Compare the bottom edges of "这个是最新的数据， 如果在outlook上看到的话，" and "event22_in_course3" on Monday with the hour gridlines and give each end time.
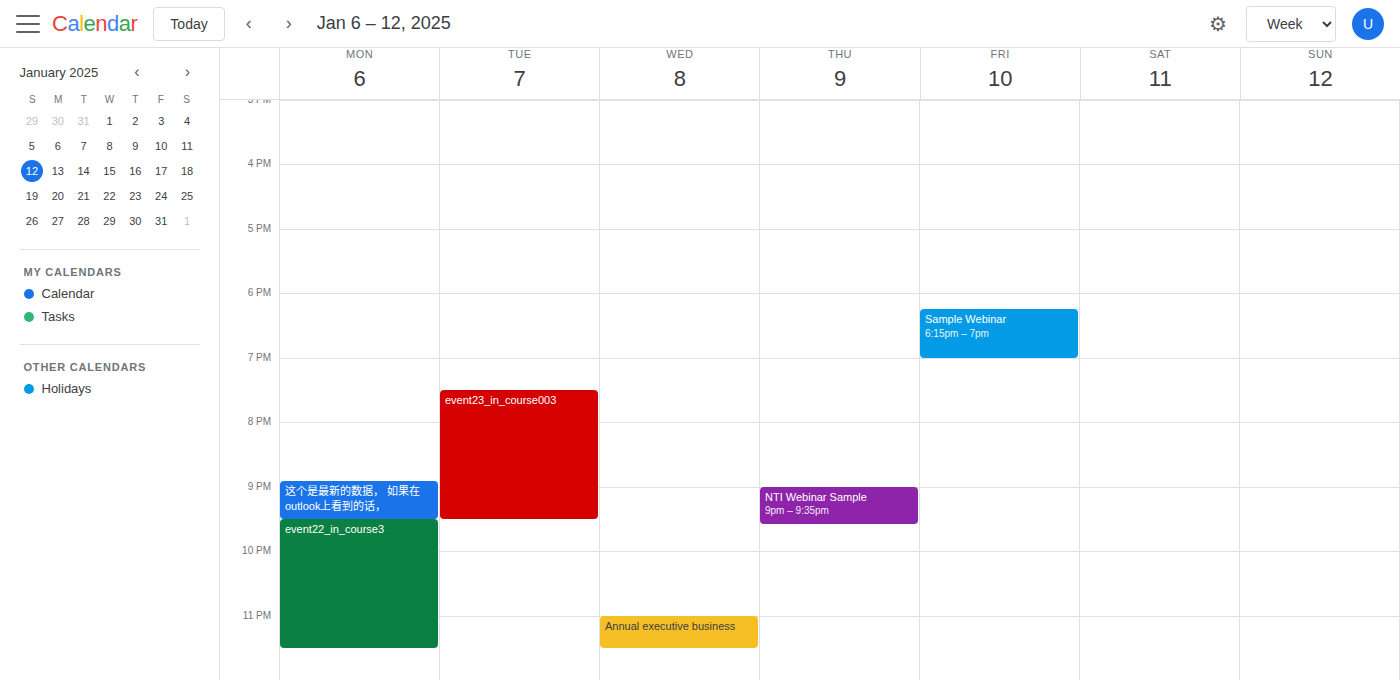
"这个是最新的数据， 如果在outlook上看到的话，": 9:30 PM, halfway between the 9 PM and 10 PM lines. "event22_in_course3": 11:30 PM, halfway between the 11 PM and 12 AM lines.